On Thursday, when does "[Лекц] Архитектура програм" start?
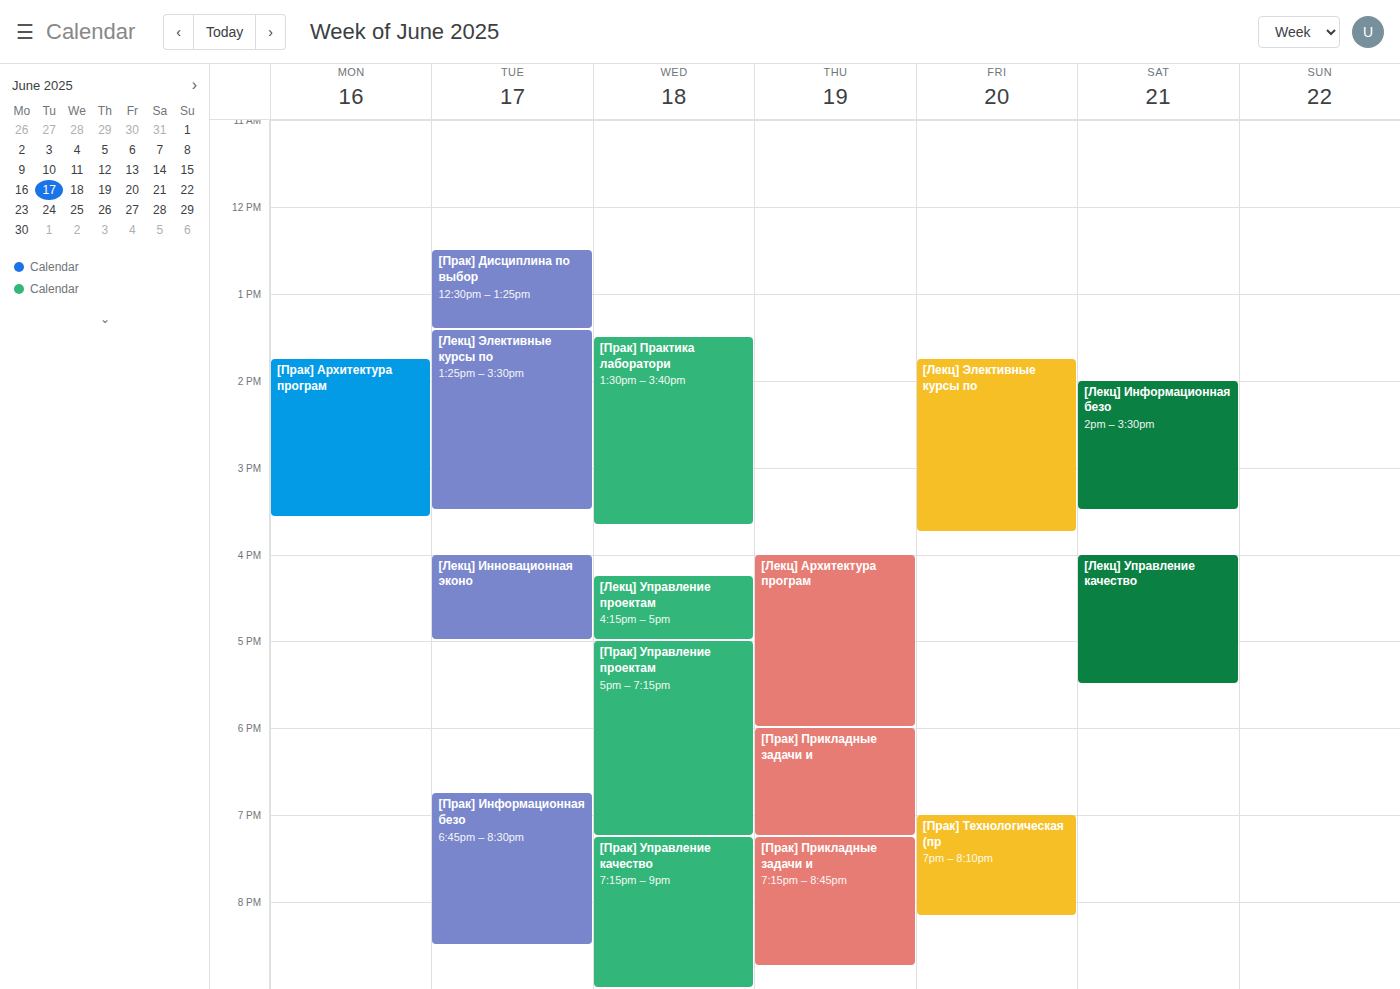
4:00 PM